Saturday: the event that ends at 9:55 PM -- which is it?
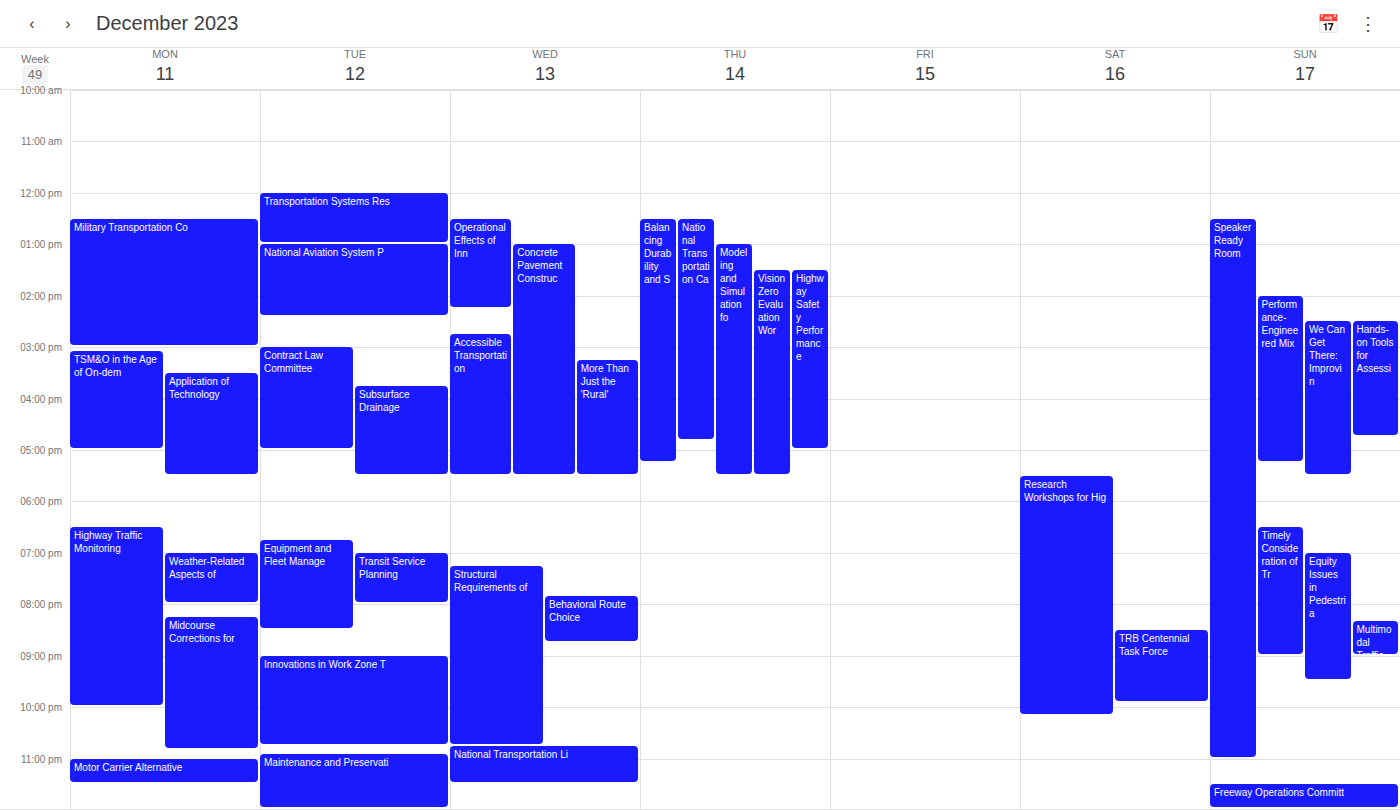
"TRB Centennial Task Force"